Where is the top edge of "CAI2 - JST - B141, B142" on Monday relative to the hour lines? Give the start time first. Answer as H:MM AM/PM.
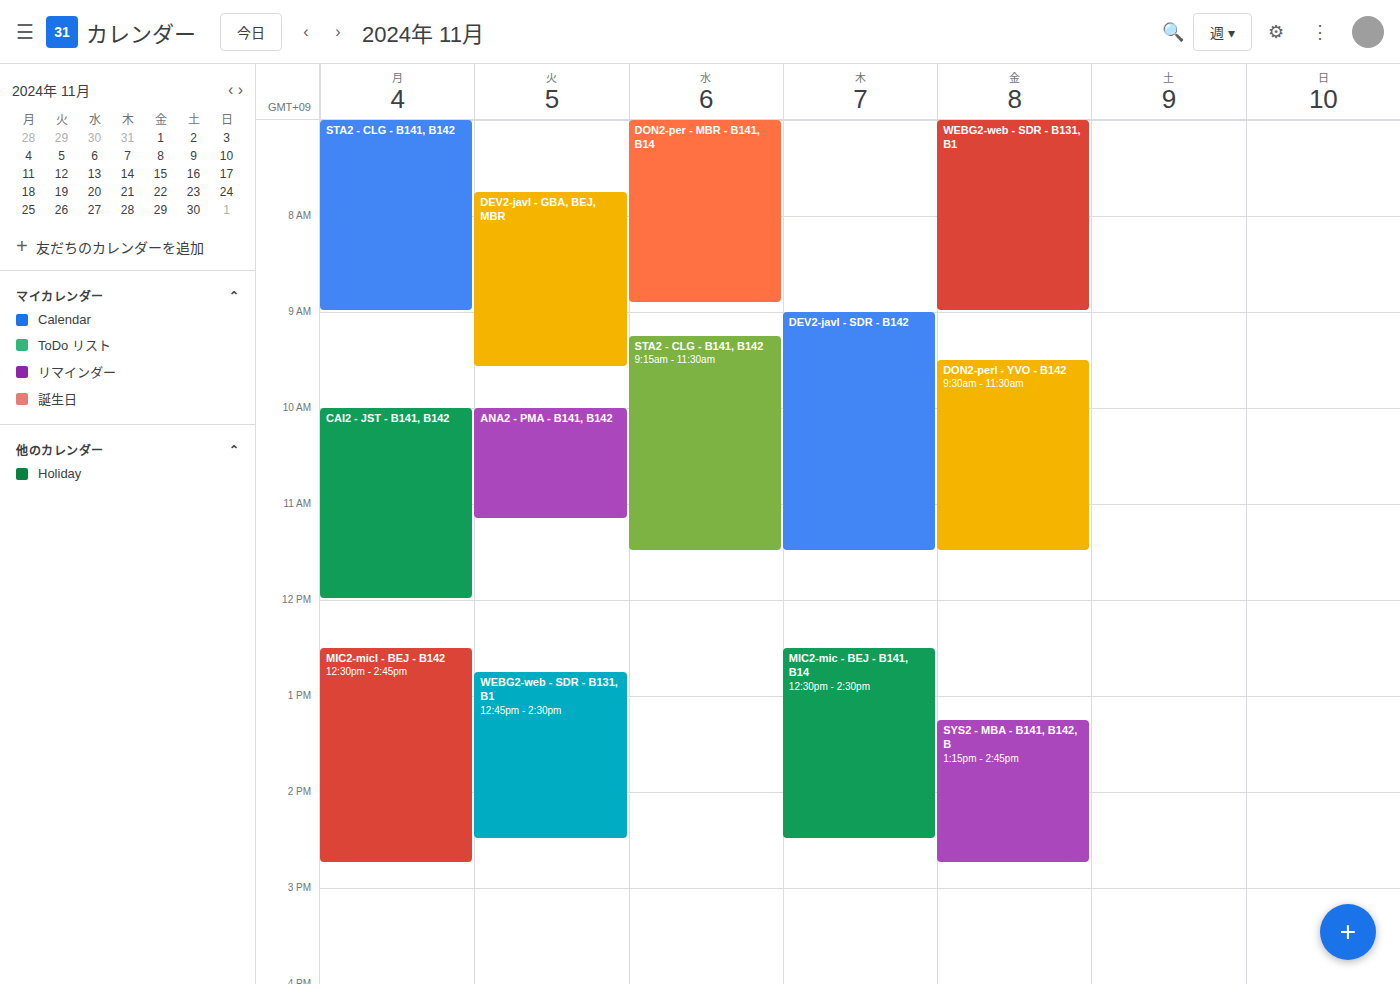
10:00 AM -- exactly on the 10 AM line.